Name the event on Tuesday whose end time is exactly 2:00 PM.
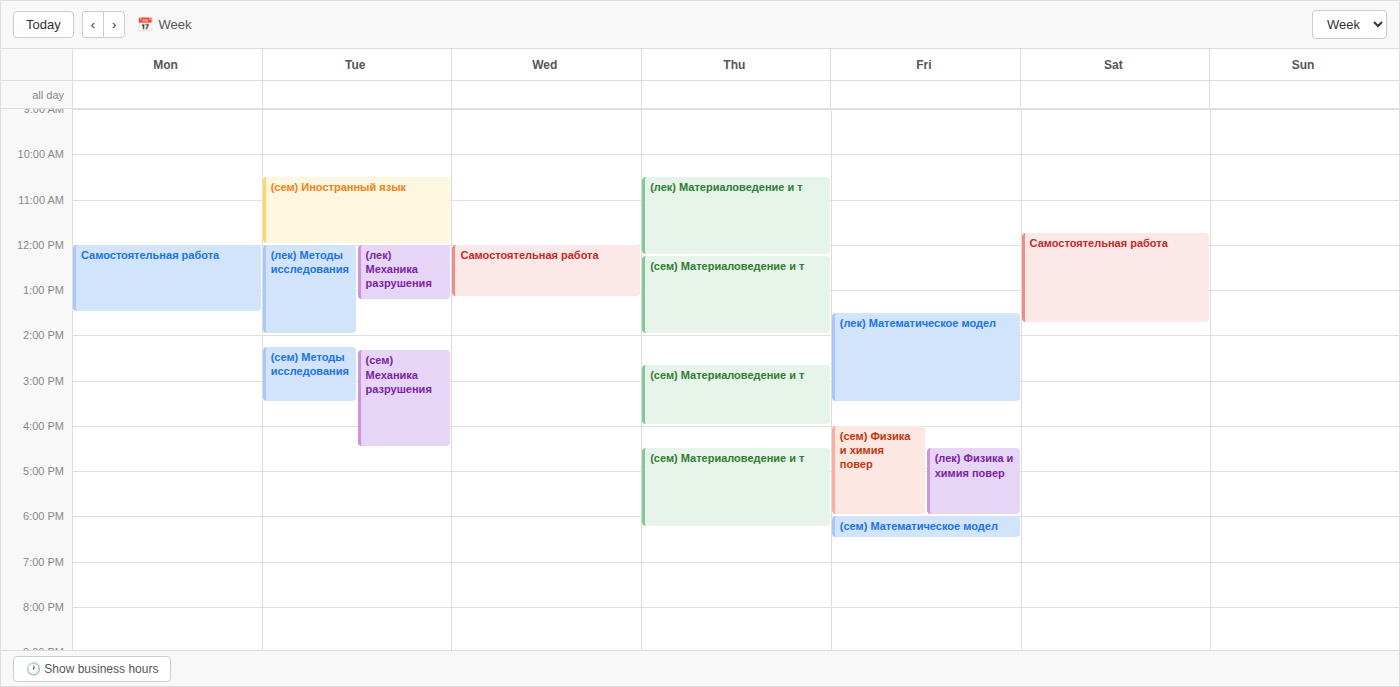
"(лек) Методы исследования"